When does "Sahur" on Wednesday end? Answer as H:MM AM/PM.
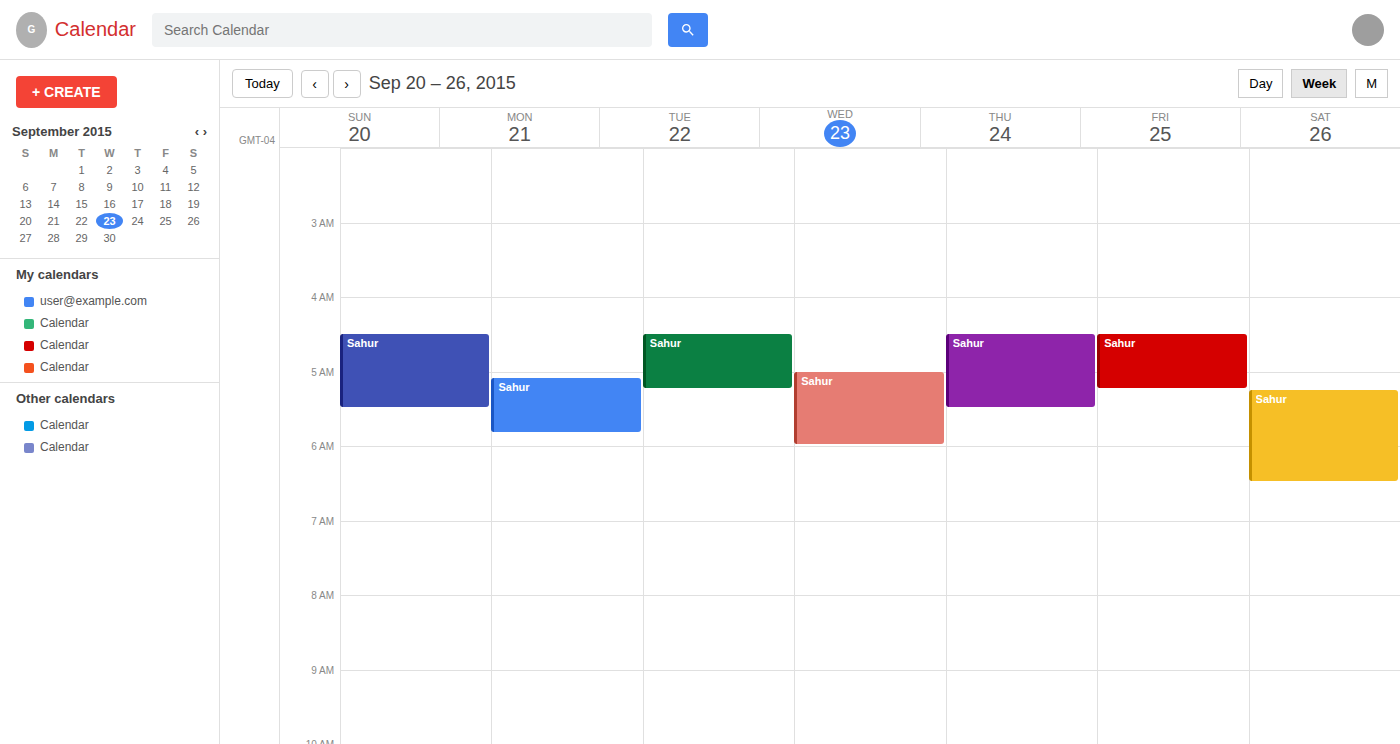
6:00 AM